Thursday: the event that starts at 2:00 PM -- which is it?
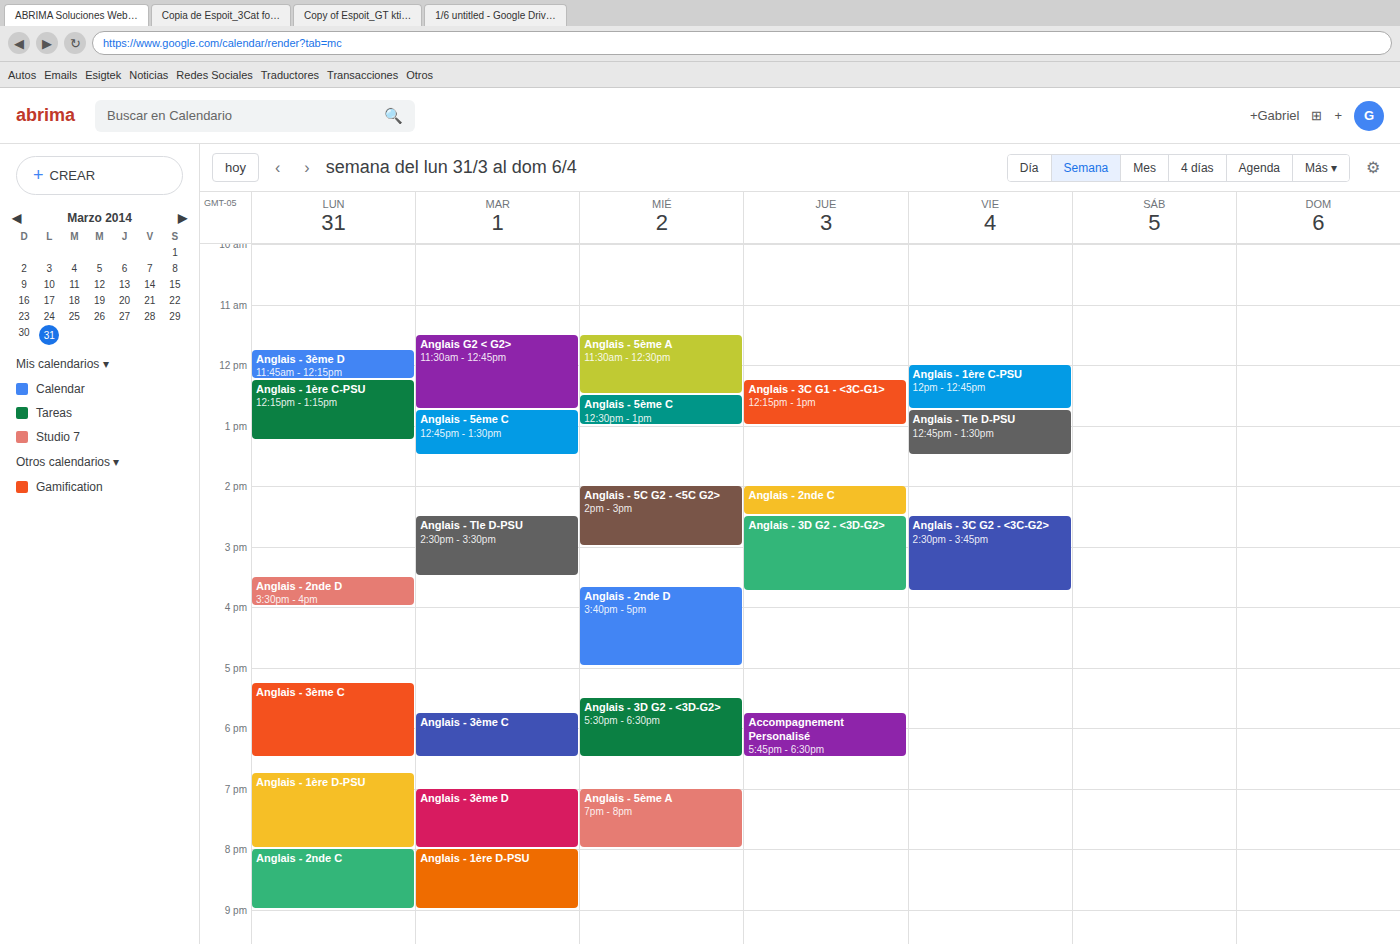
"Anglais - 2nde C"